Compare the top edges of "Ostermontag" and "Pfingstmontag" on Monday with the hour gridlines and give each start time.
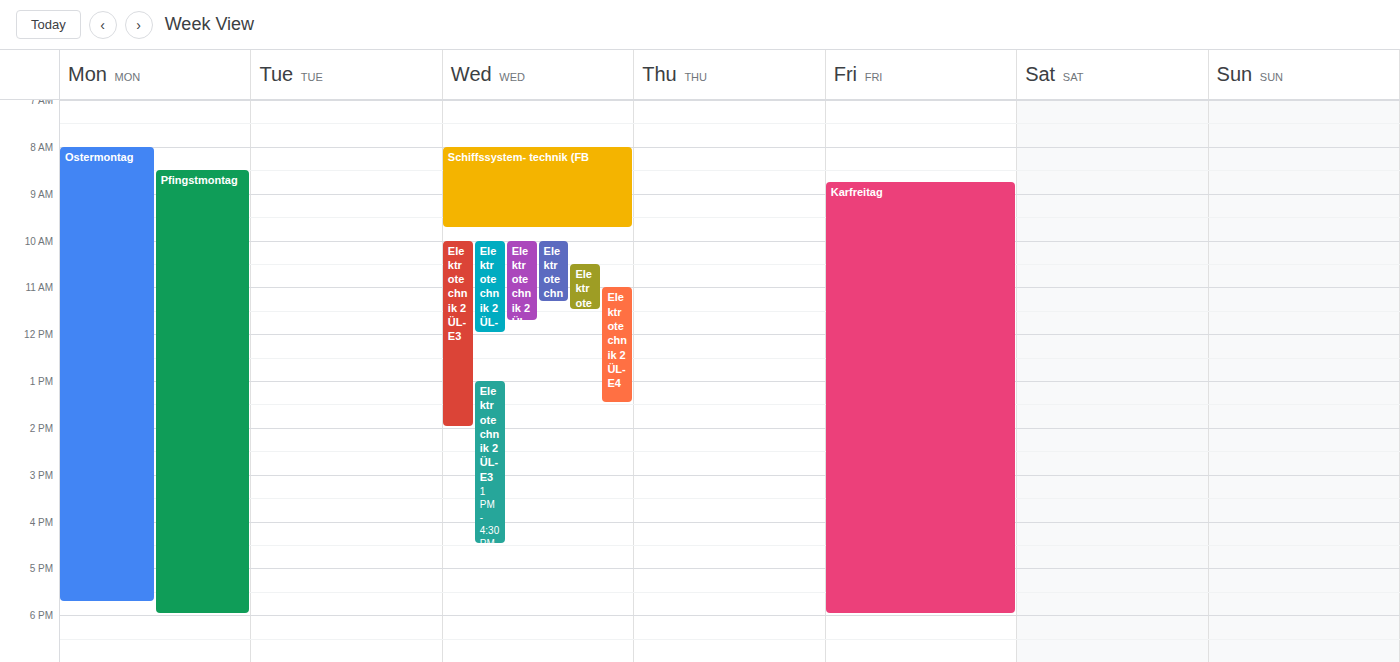
"Ostermontag": 08:00, exactly on the 08:00 line. "Pfingstmontag": 08:30, halfway between the 08:00 and 09:00 lines.